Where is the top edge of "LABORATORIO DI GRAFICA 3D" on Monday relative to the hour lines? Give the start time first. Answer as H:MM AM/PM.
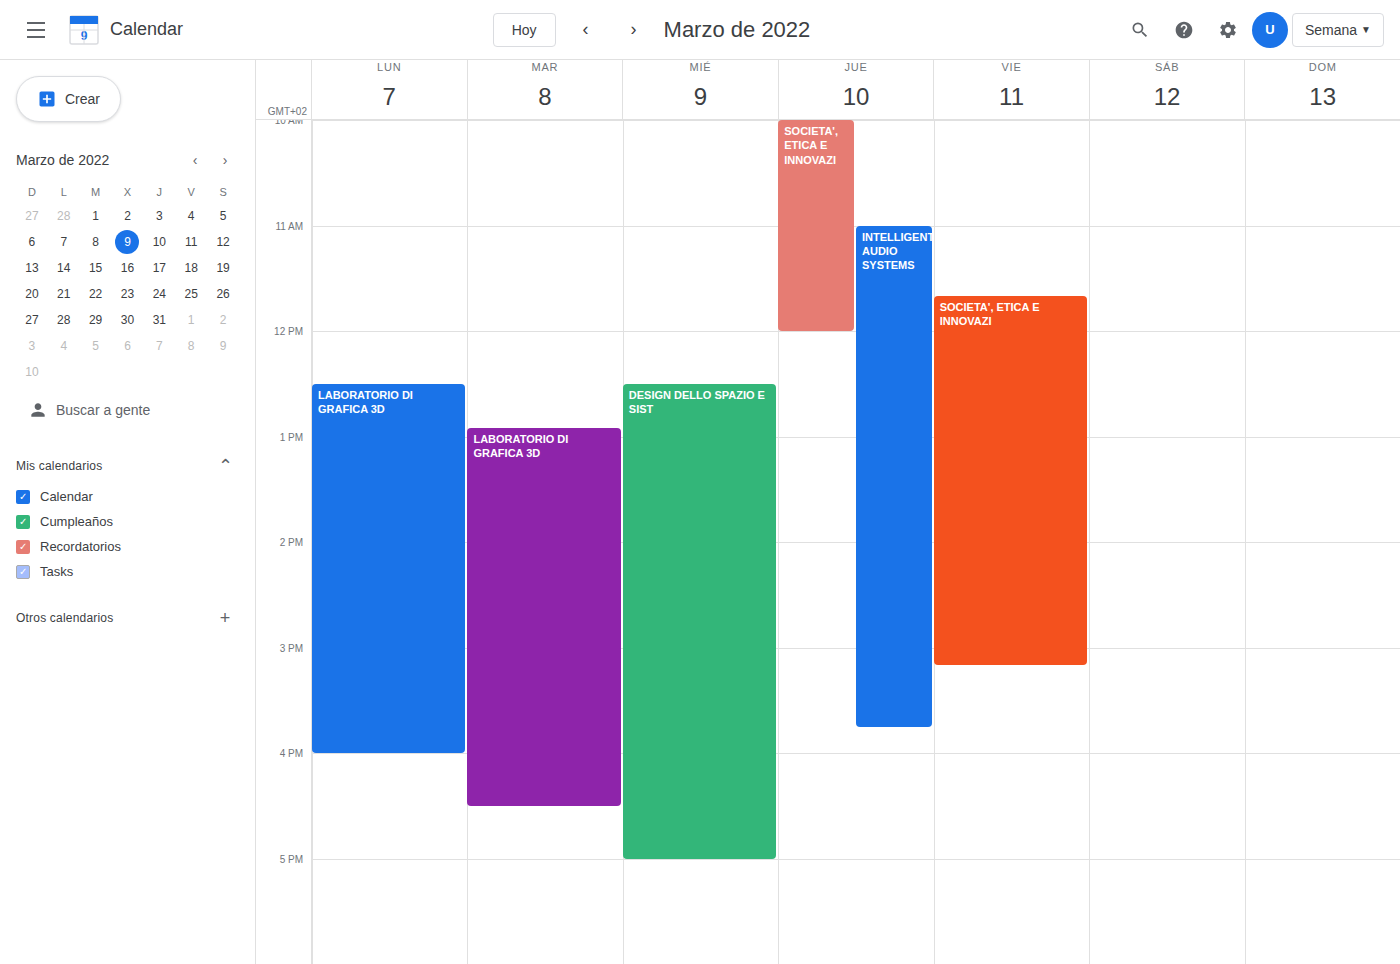
12:30 PM -- halfway between the 12 PM and 1 PM lines.